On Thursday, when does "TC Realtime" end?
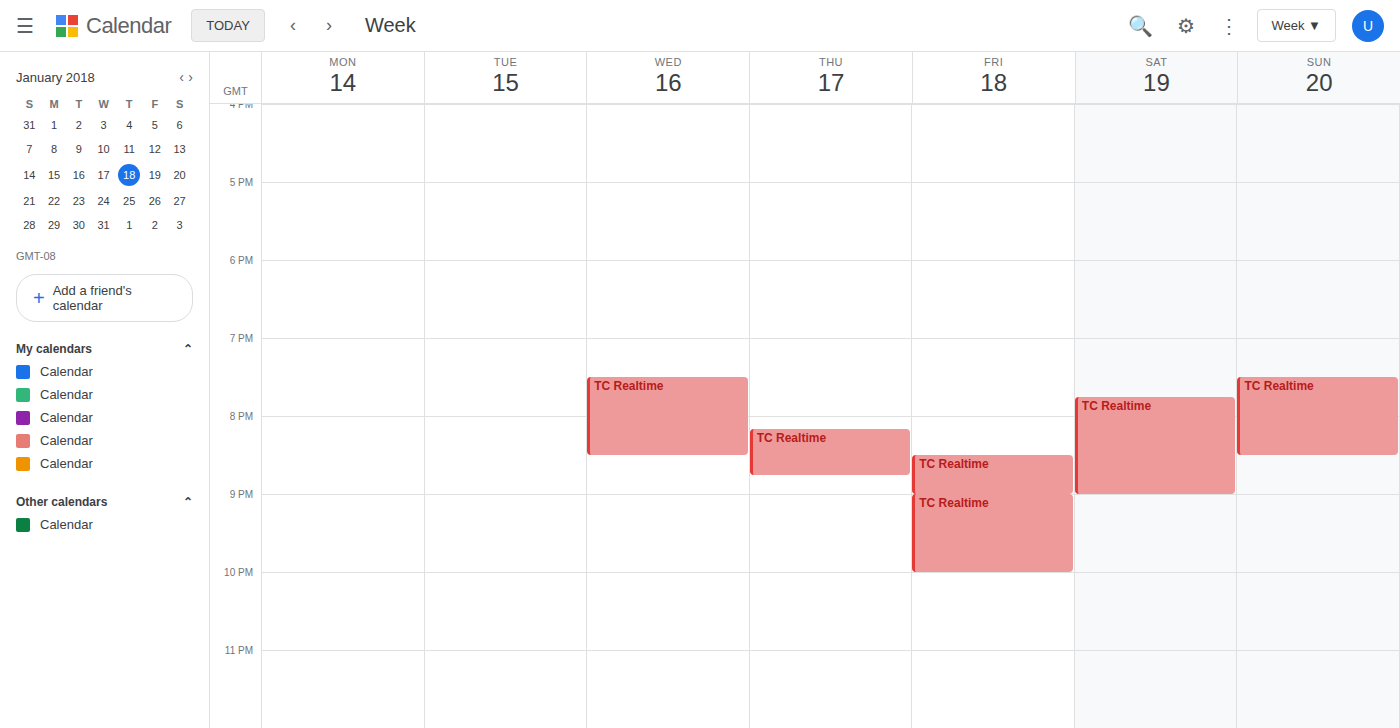
20:45